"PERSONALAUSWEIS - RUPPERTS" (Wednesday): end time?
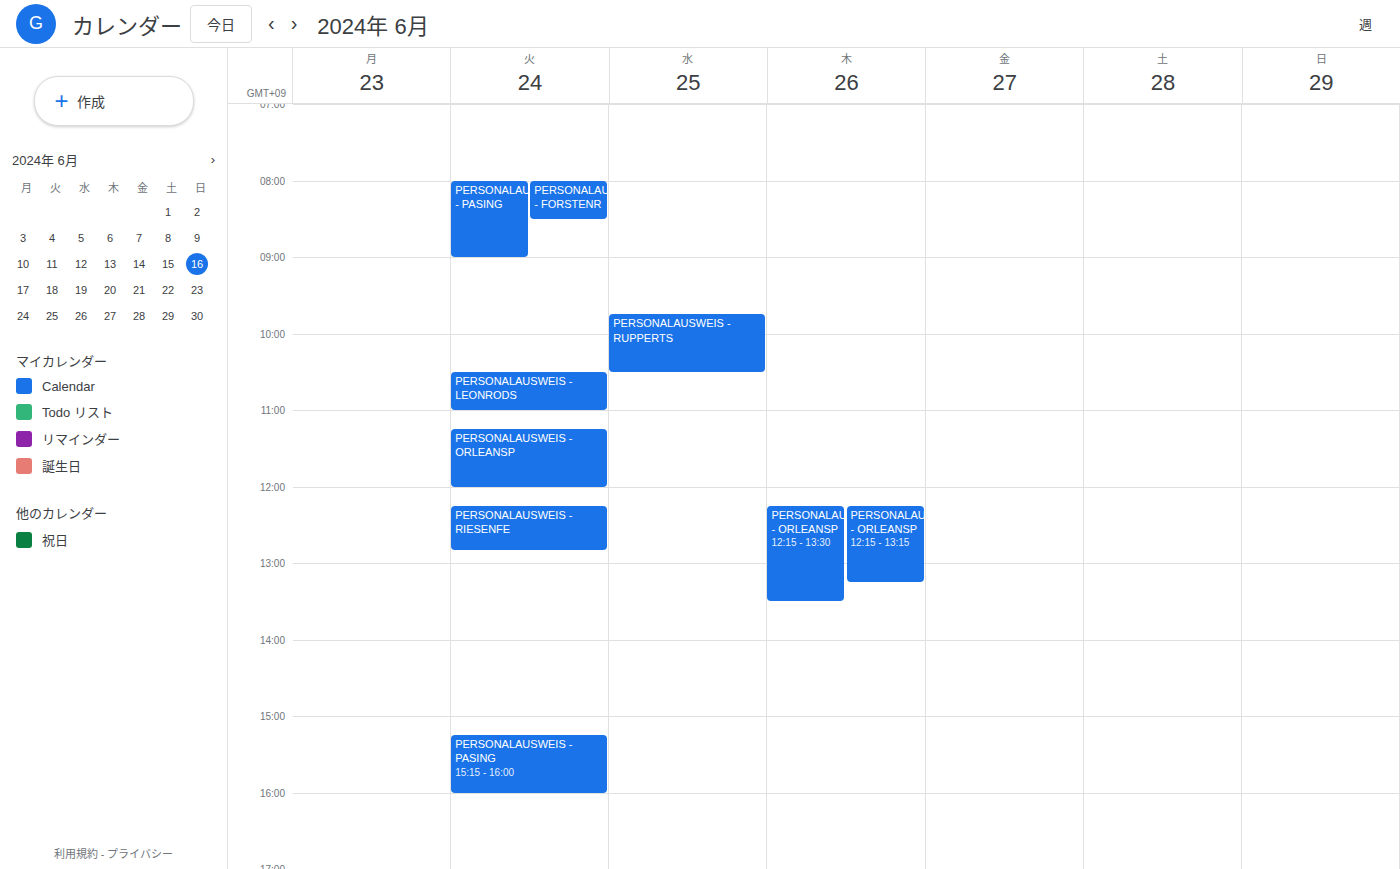
10:30 AM